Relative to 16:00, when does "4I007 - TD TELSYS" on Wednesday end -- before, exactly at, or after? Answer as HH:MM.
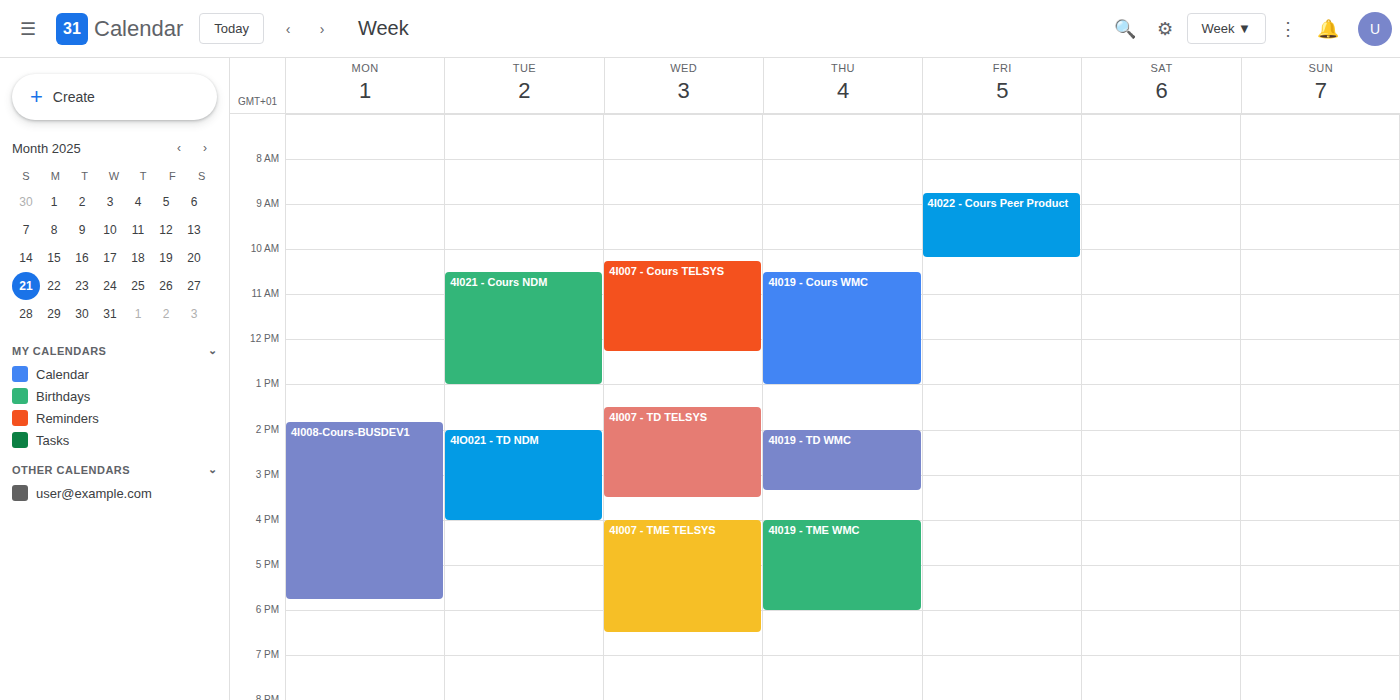
15:30 -- before 16:00, 30 minutes above the 16:00 line.